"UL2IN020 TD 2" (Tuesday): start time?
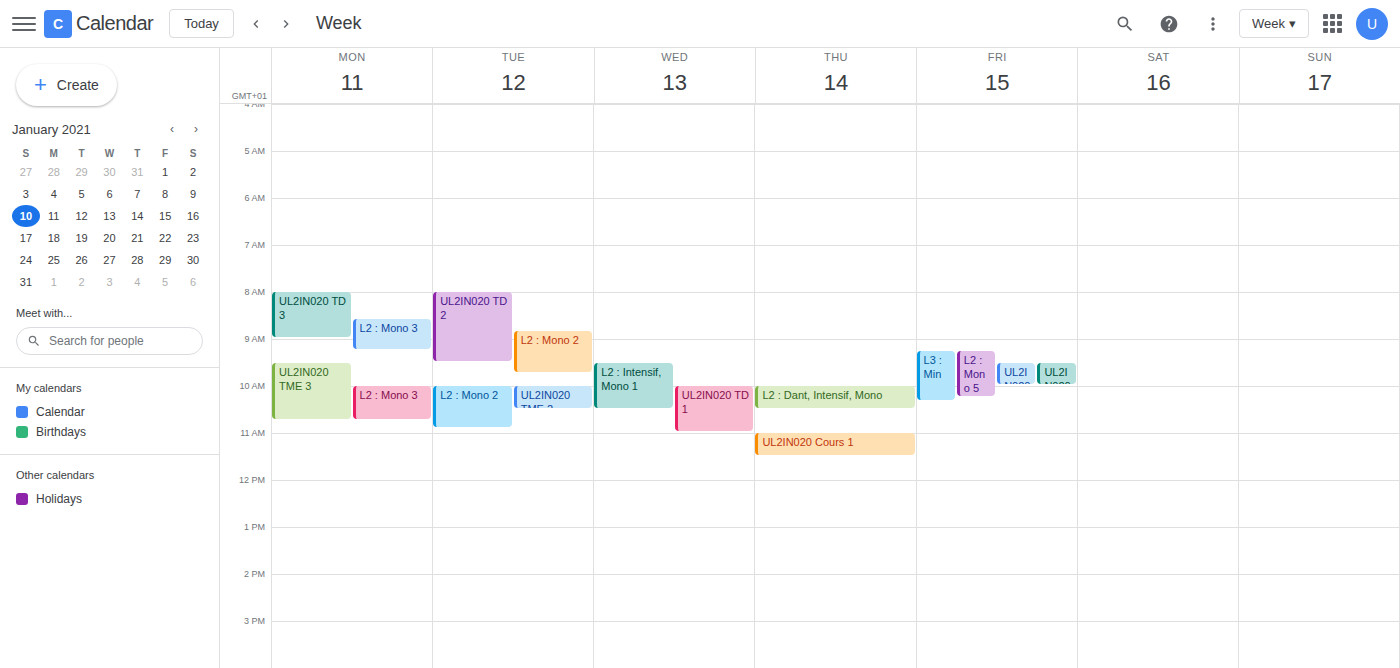
08:00